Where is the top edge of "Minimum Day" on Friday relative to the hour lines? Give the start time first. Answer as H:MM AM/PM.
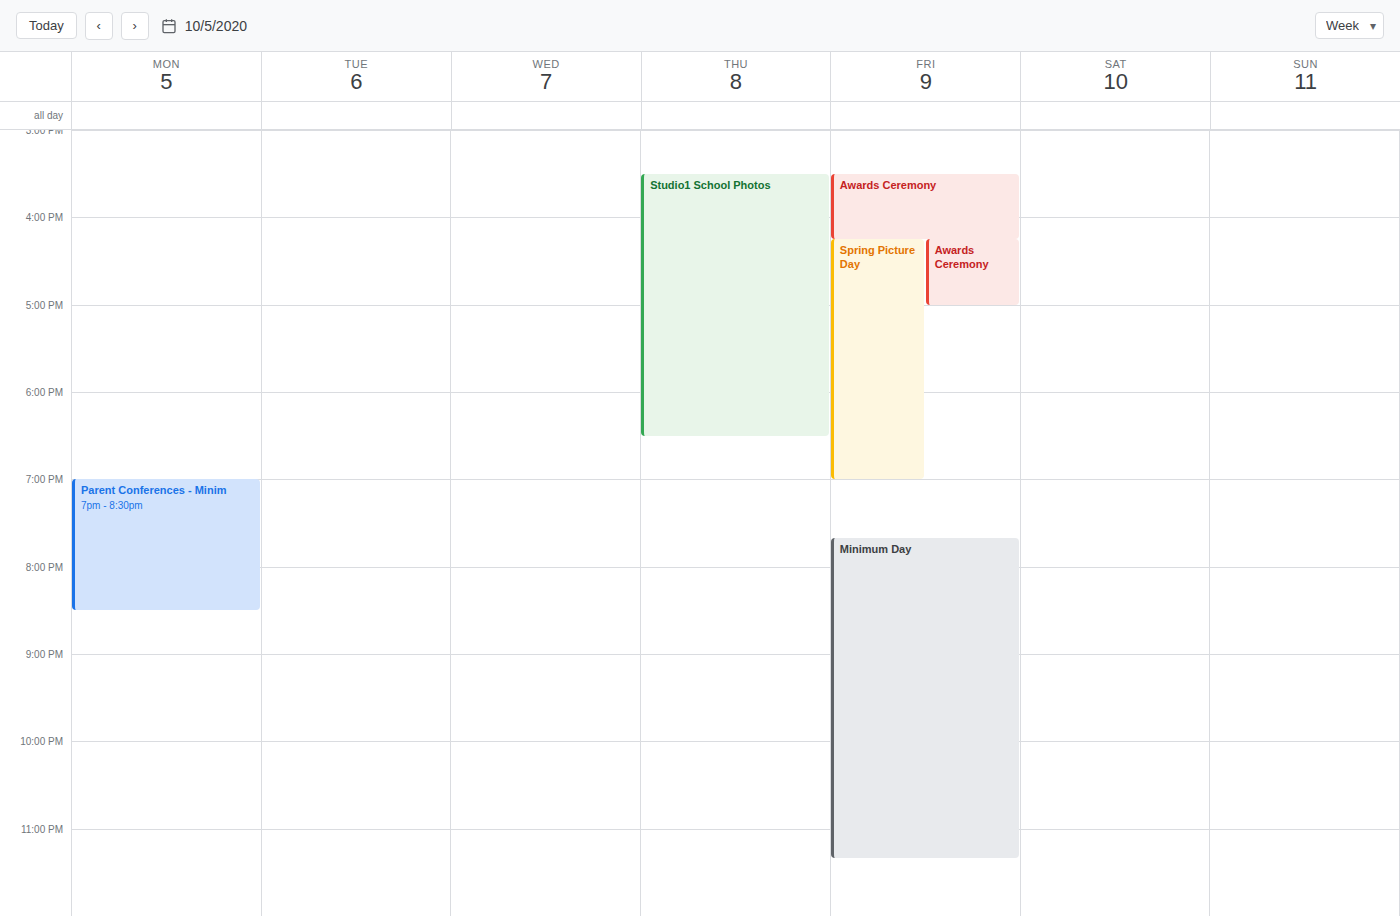
7:40 PM -- neither: 40 minutes below the 7 PM line and 20 minutes above the 8 PM line.